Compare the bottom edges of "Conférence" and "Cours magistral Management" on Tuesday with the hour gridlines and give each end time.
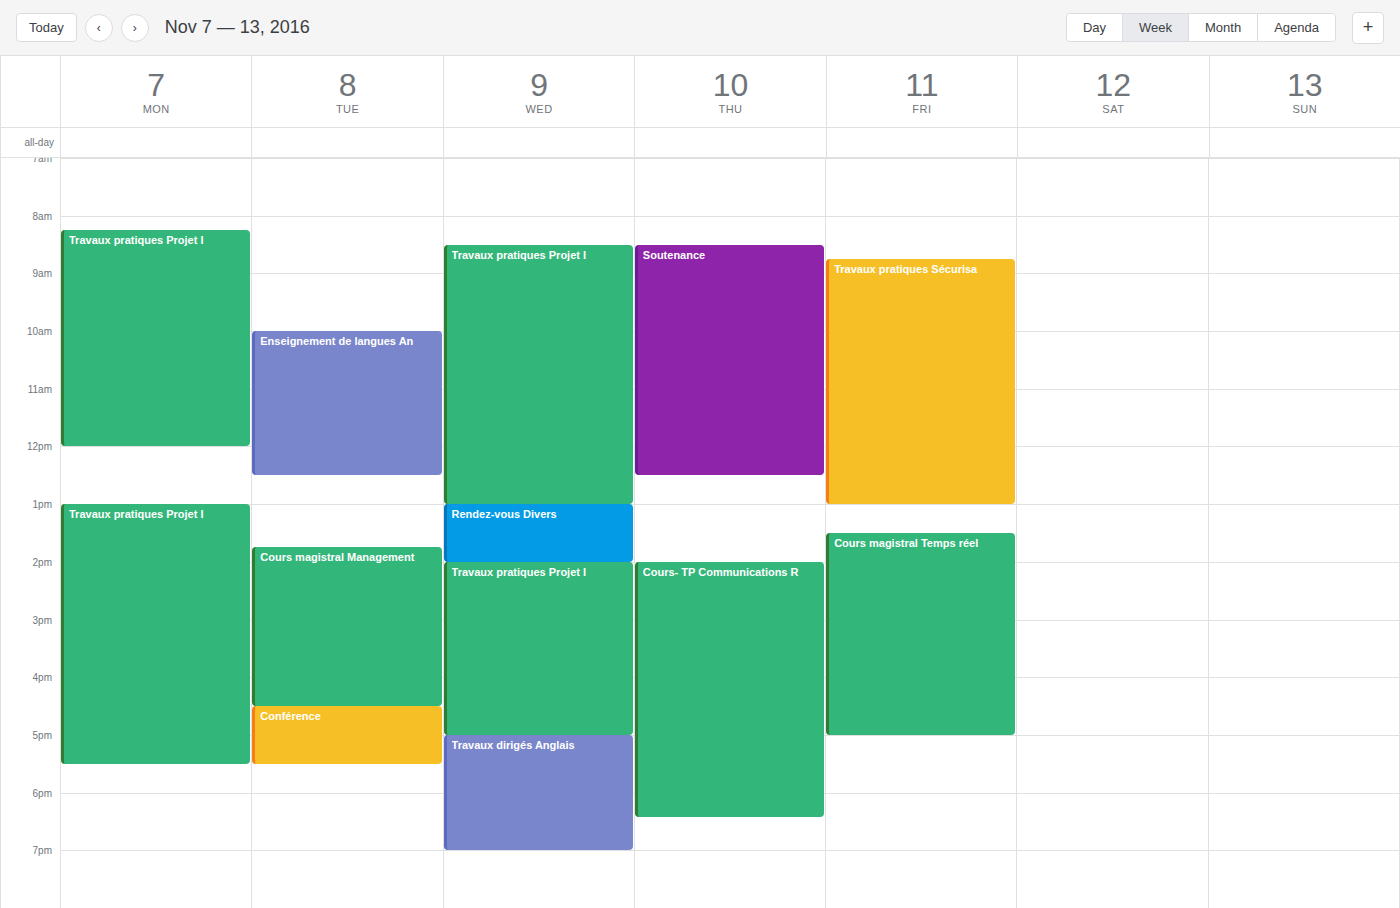
"Conférence": 5:30 PM, halfway between the 5 PM and 6 PM lines. "Cours magistral Management": 4:30 PM, halfway between the 4 PM and 5 PM lines.